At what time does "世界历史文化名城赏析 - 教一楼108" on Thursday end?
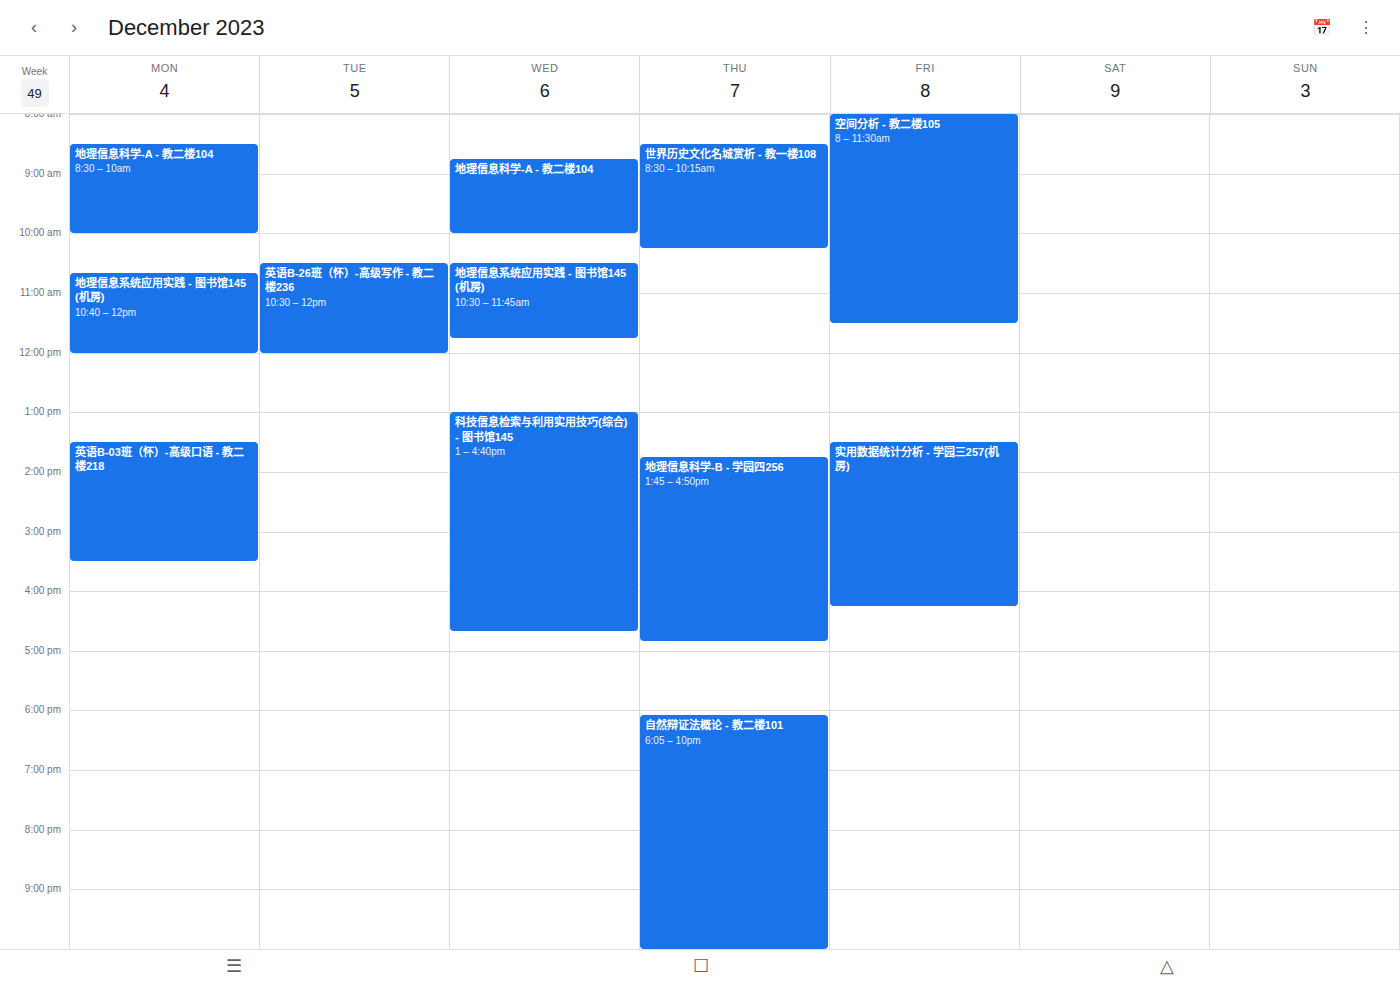
10:15 AM